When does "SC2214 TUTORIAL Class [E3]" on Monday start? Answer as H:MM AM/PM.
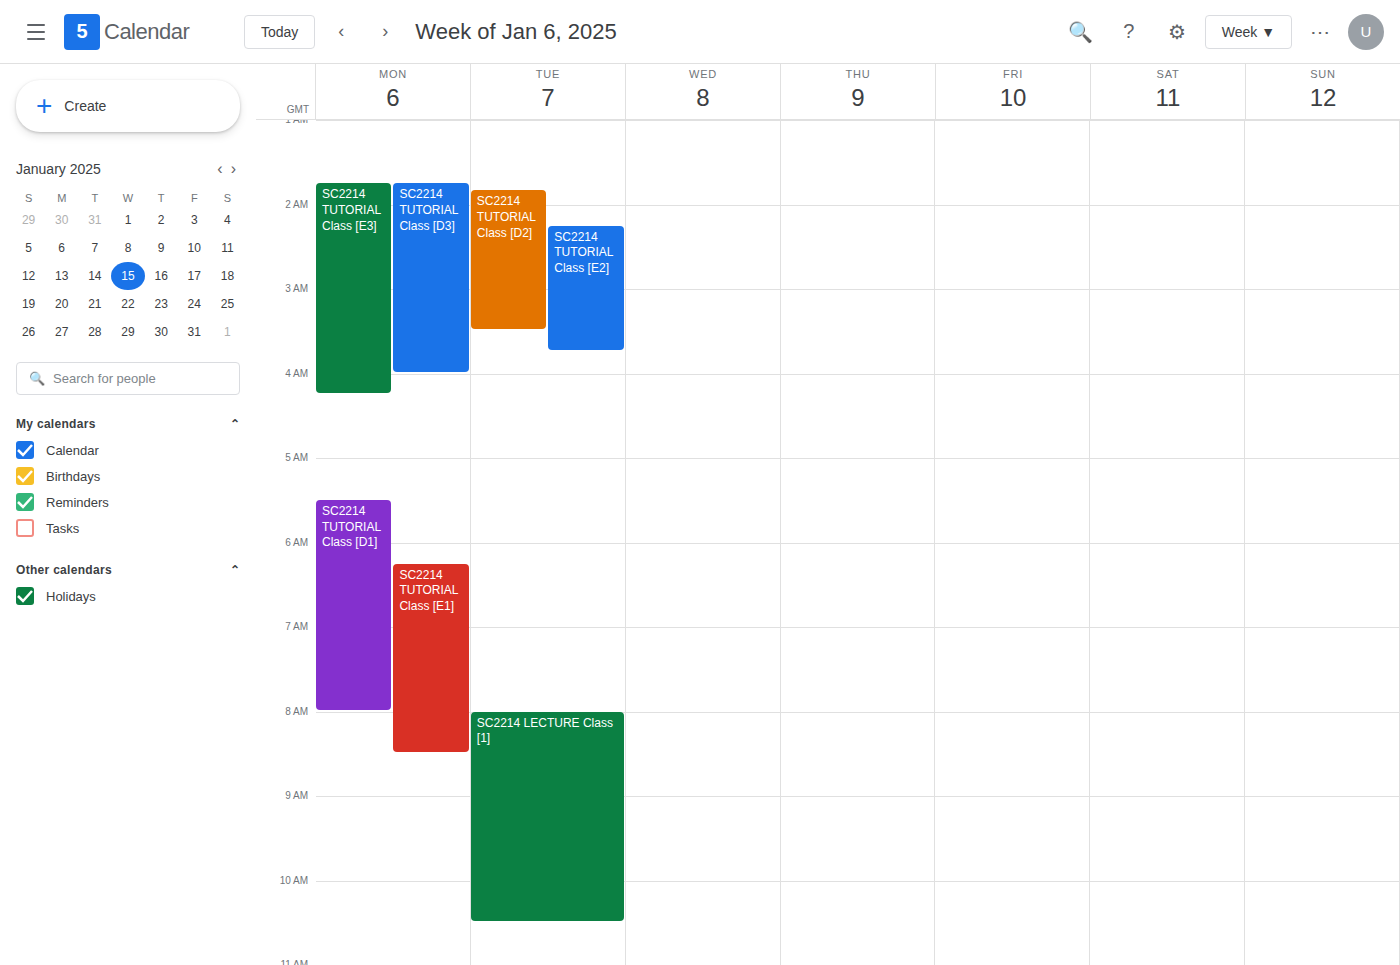
1:45 AM